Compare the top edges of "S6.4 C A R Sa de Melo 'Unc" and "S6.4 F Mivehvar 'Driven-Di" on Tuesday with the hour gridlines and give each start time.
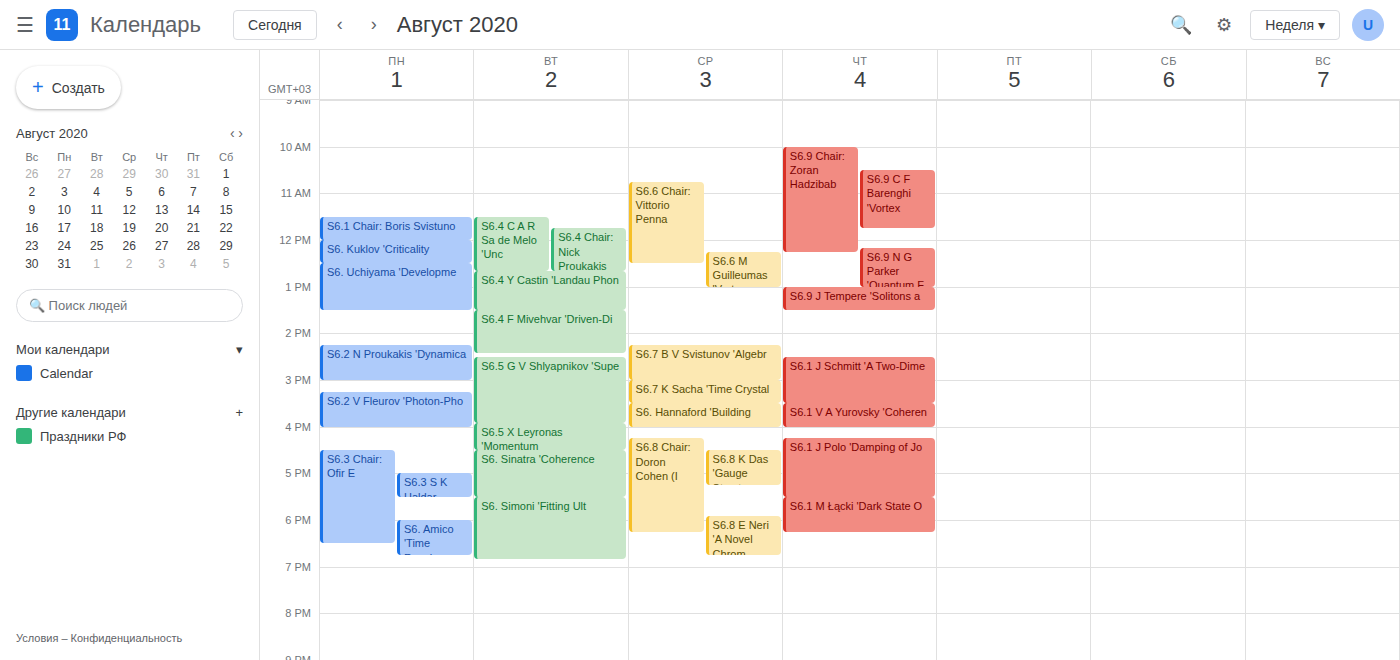
"S6.4 C A R Sa de Melo 'Unc": 11:30, halfway between the 11:00 and 12:00 lines. "S6.4 F Mivehvar 'Driven-Di": 13:30, halfway between the 13:00 and 14:00 lines.